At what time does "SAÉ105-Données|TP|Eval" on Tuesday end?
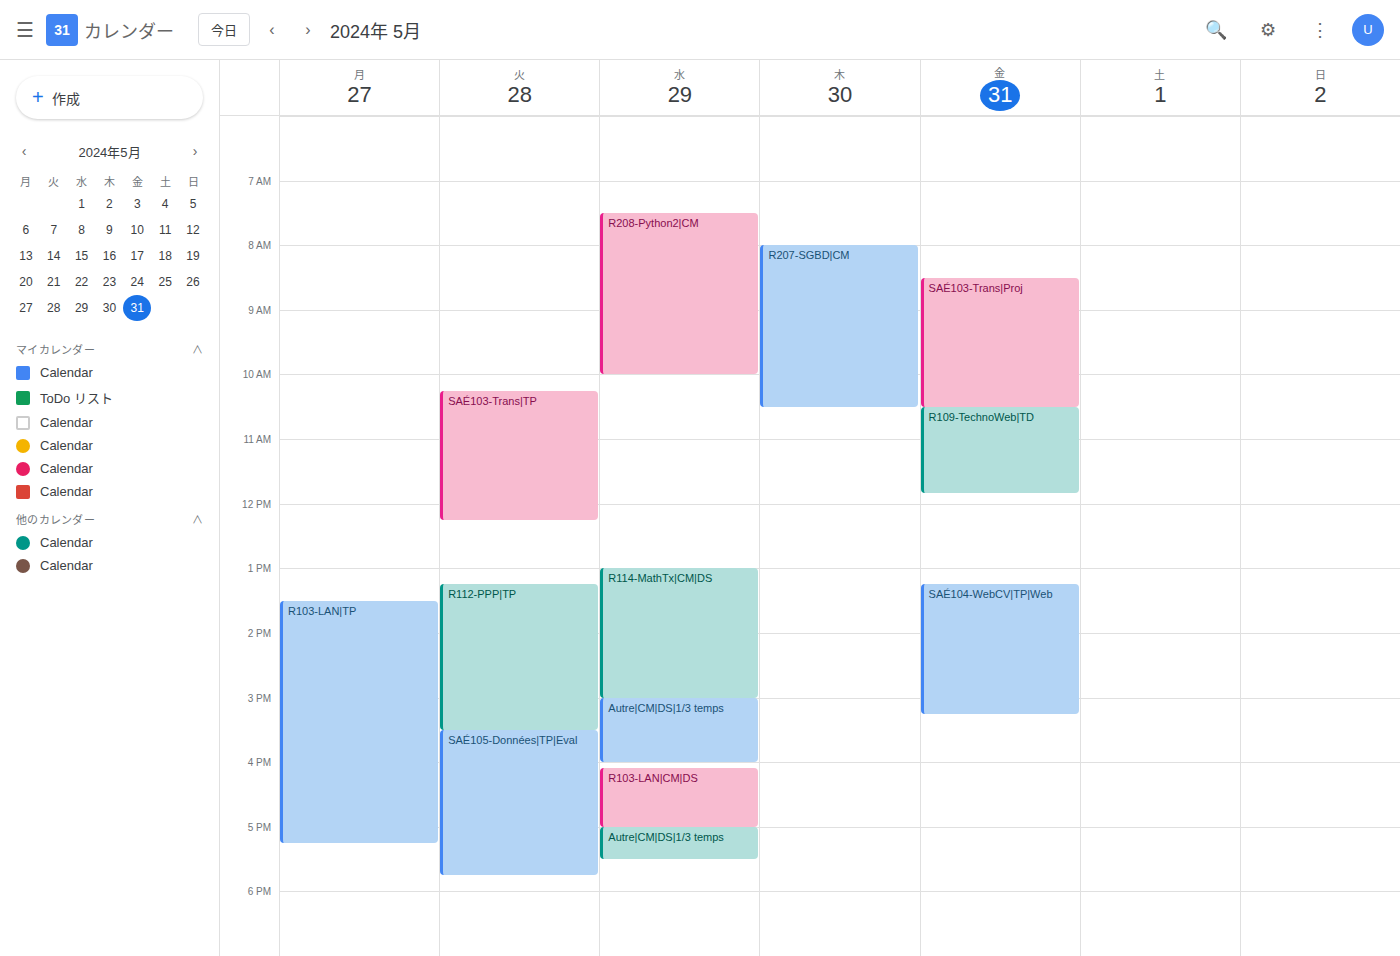
5:45 PM